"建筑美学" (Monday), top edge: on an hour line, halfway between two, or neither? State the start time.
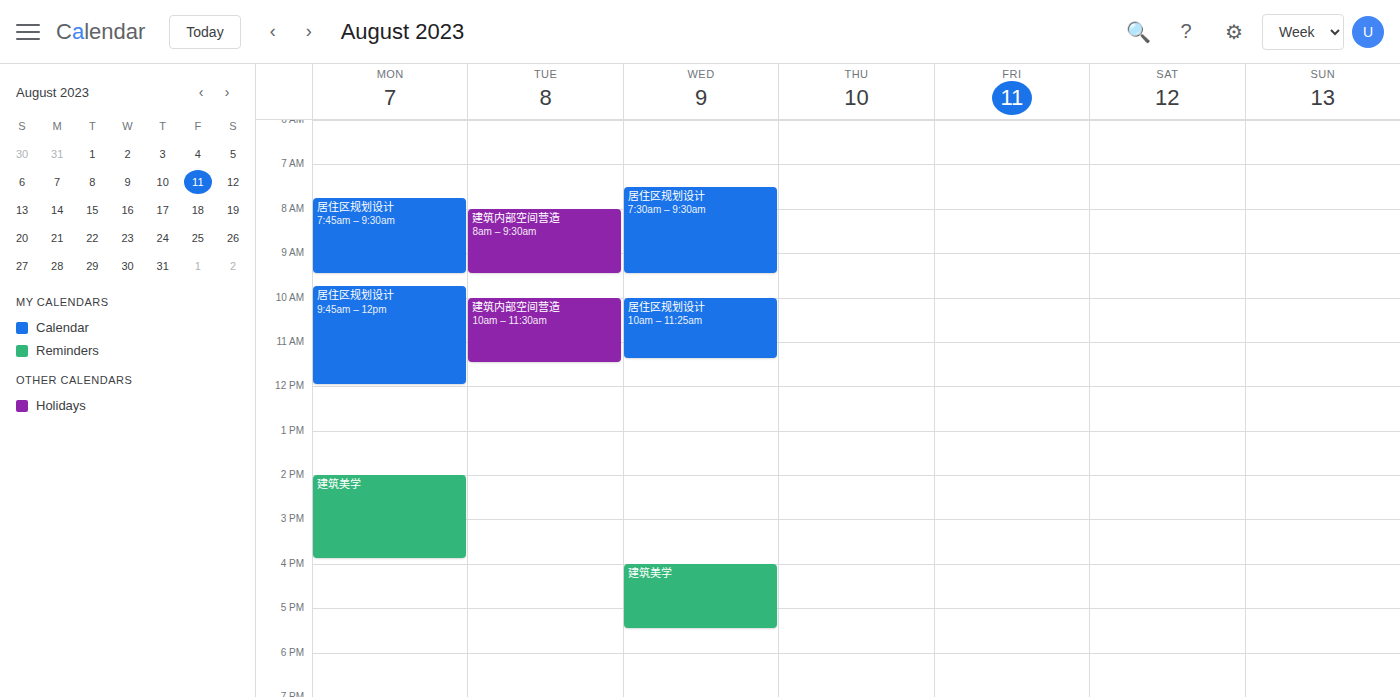
2:00 PM -- exactly on the 2 PM line.